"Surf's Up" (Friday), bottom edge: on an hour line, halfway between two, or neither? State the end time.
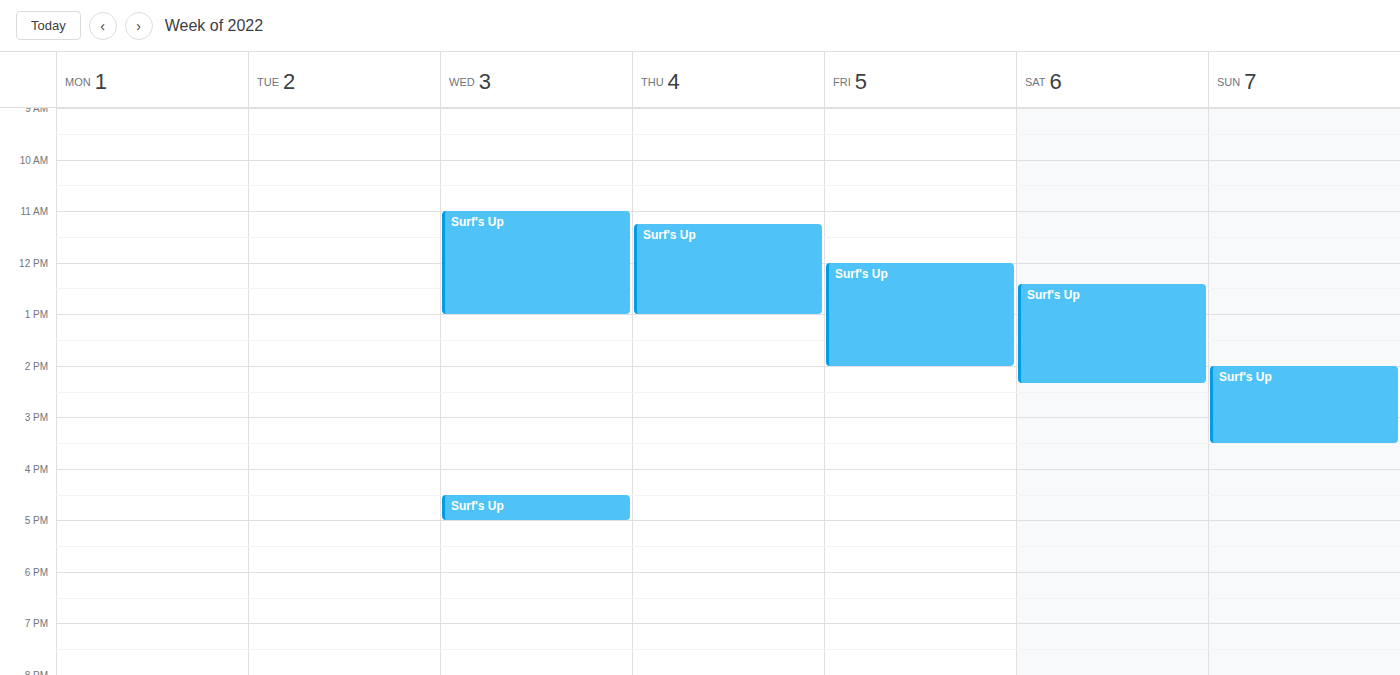
2:00 PM -- exactly on the 2 PM line.